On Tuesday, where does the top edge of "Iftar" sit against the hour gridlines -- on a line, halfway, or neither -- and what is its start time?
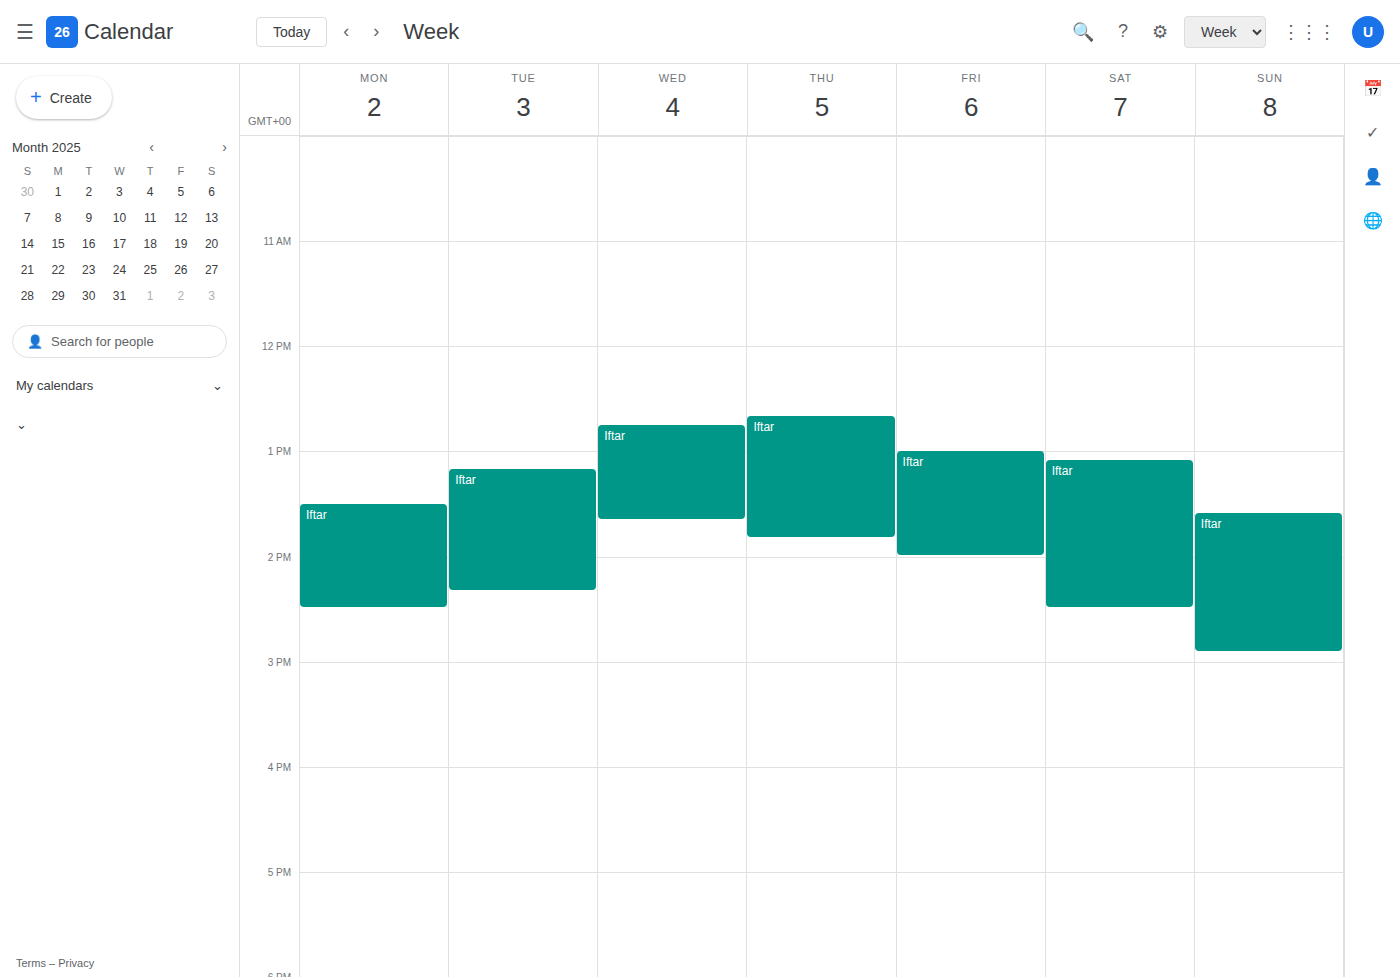
1:10 PM -- neither: 10 minutes below the 1 PM line and 50 minutes above the 2 PM line.